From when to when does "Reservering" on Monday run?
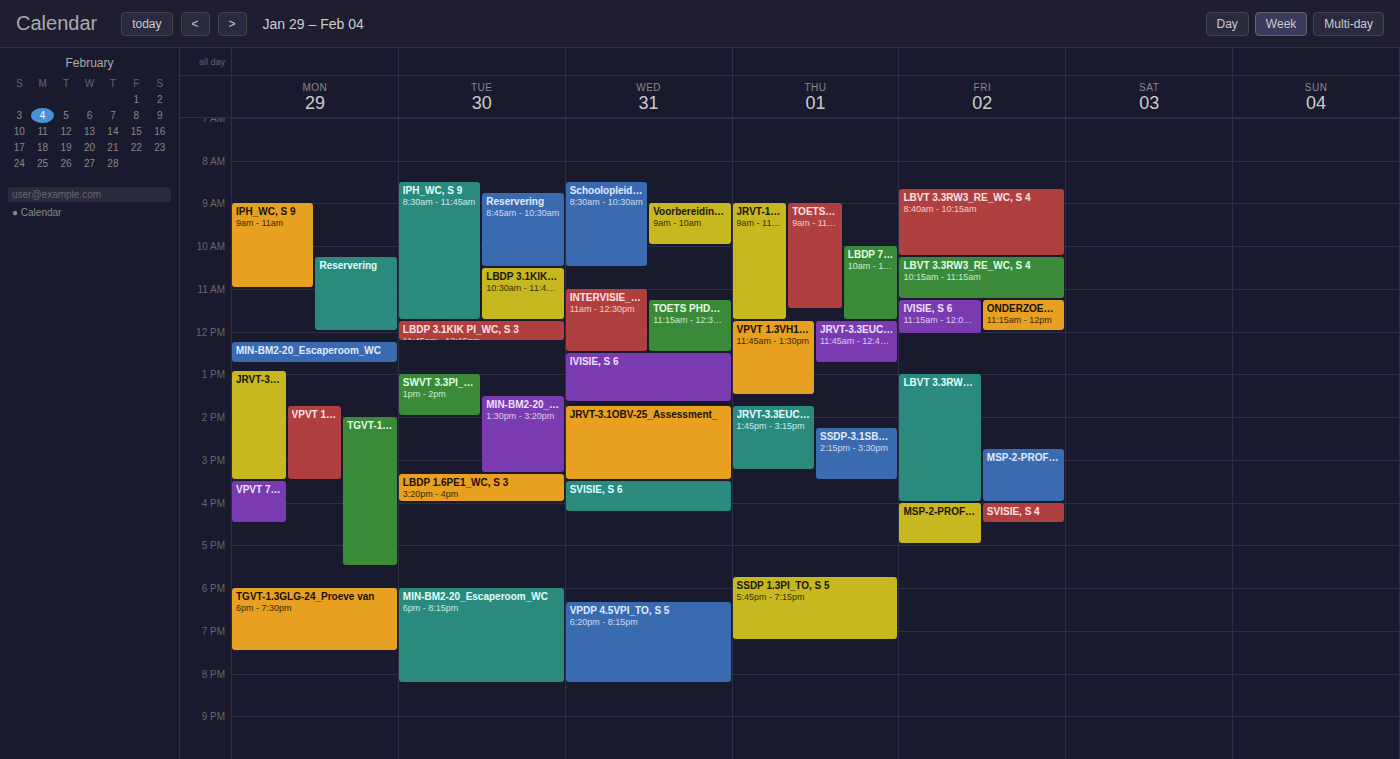
10:15 AM to 12:00 PM